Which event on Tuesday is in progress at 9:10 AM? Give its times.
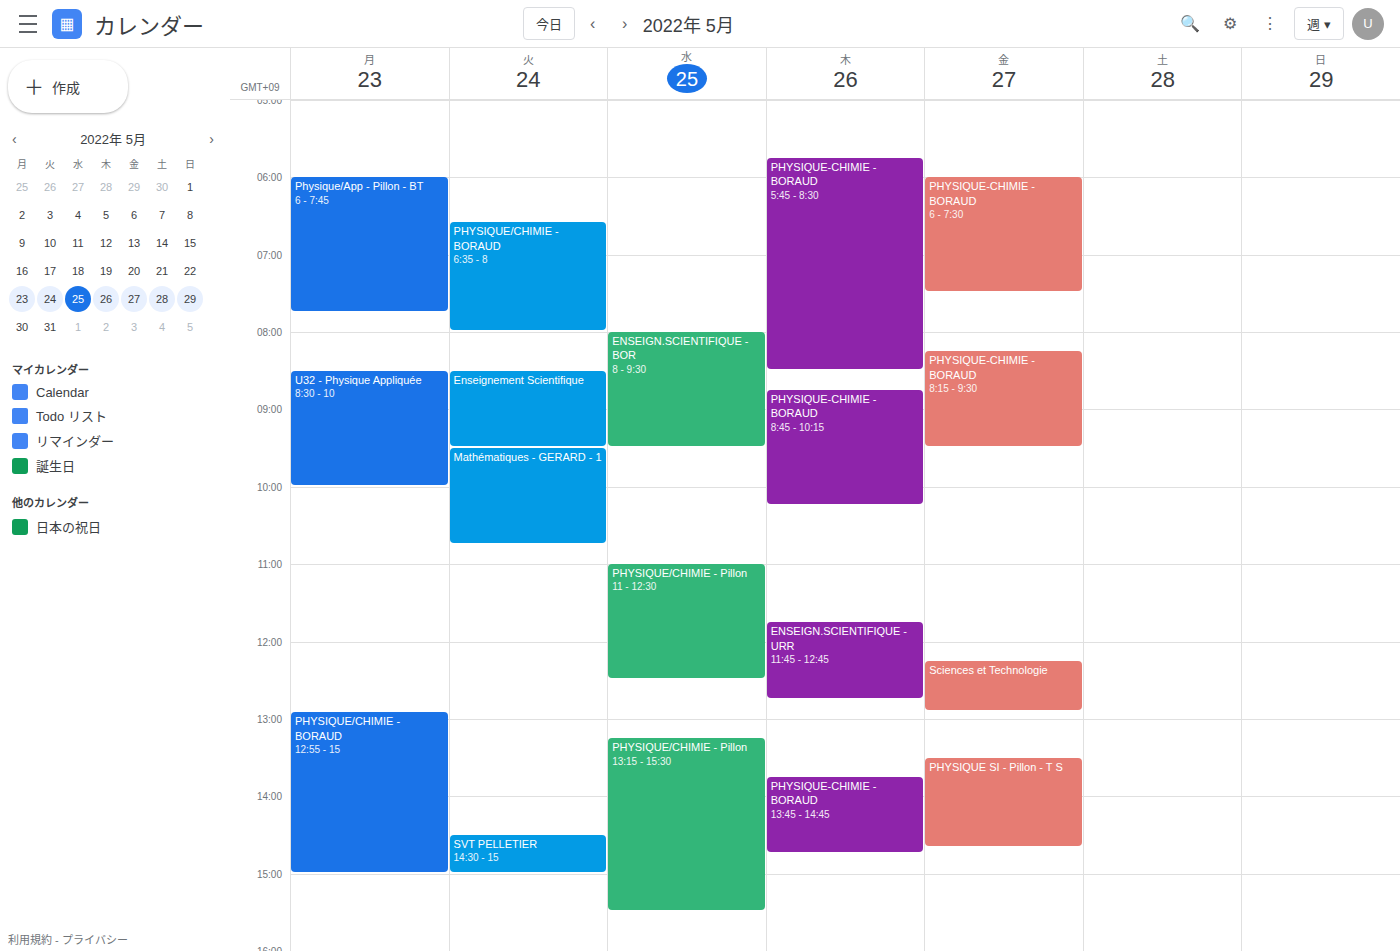
"Enseignement Scientifique", 8:30 AM to 9:30 AM